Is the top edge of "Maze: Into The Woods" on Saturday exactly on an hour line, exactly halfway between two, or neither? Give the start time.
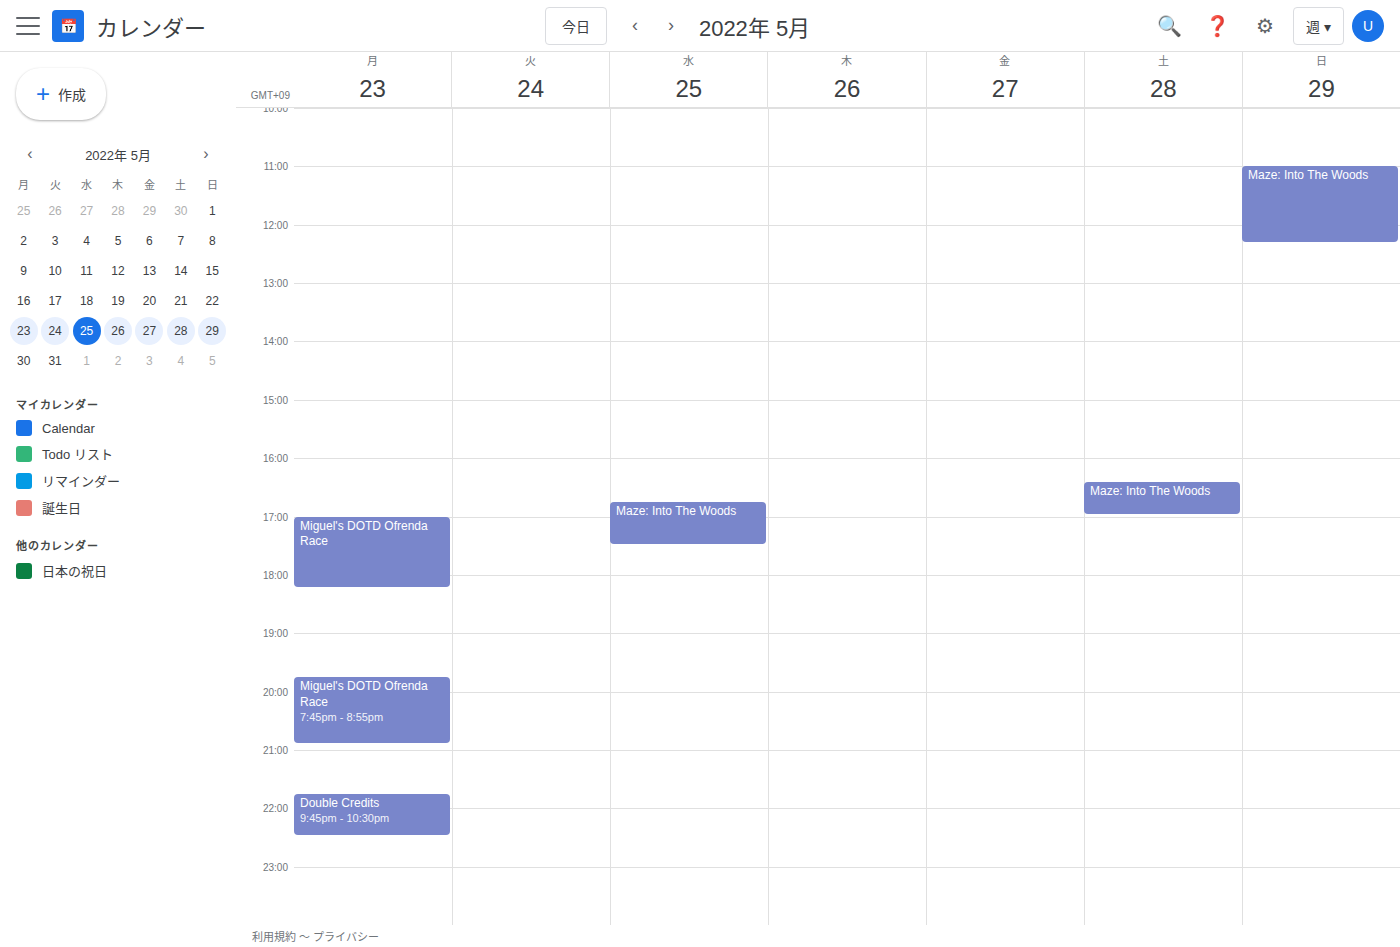
4:25 PM -- neither: 25 minutes below the 4 PM line and 35 minutes above the 5 PM line.